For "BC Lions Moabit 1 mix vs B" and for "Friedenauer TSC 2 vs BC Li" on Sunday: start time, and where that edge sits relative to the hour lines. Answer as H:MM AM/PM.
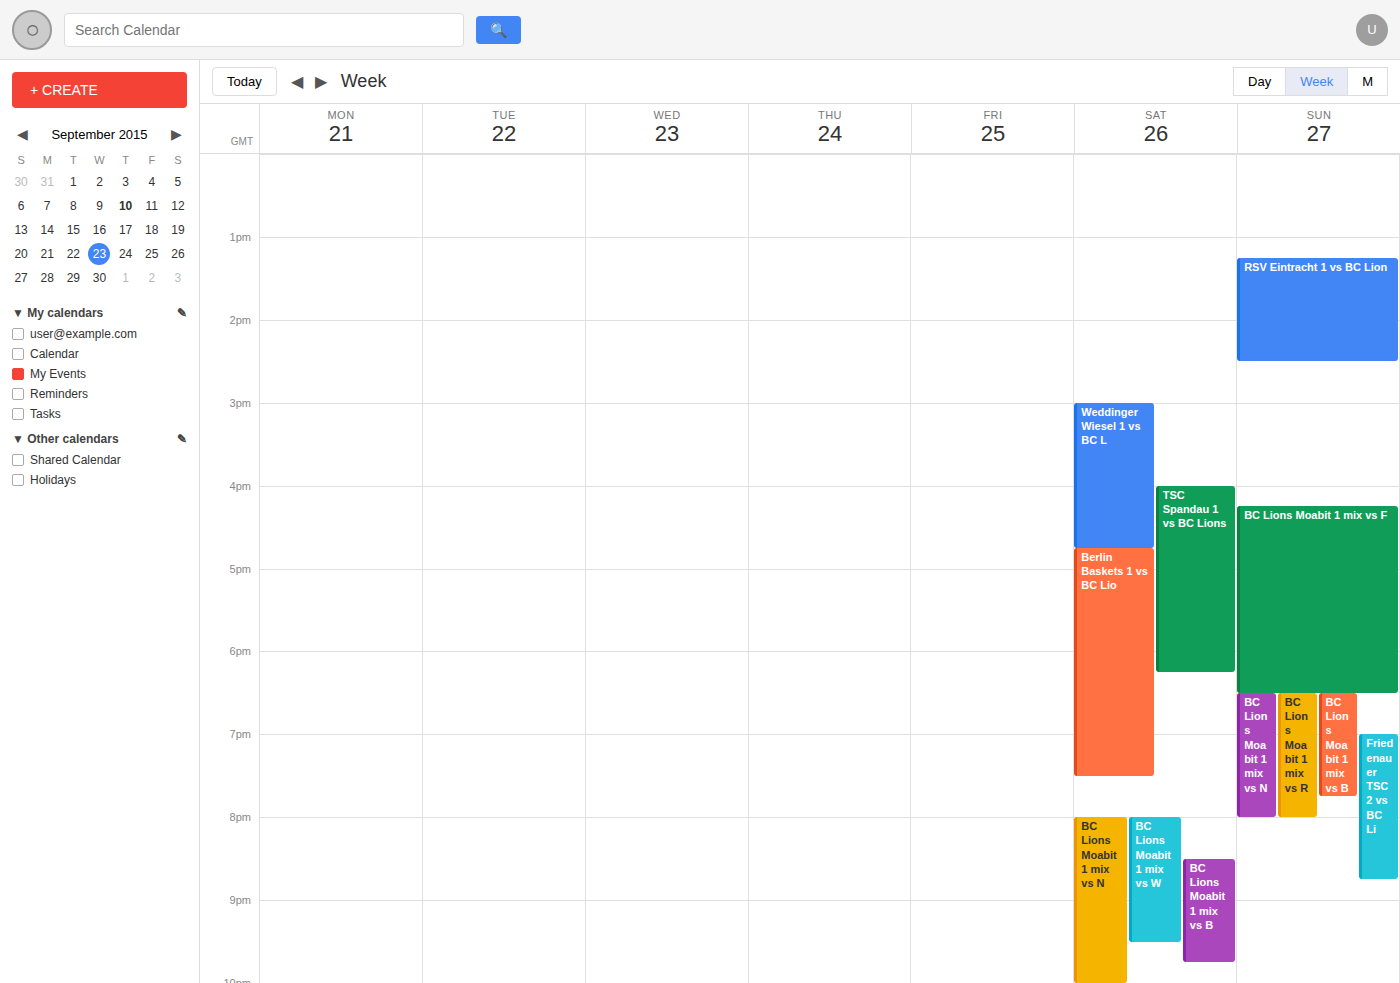
"BC Lions Moabit 1 mix vs B": 6:30 PM, halfway between the 6 PM and 7 PM lines. "Friedenauer TSC 2 vs BC Li": 7:00 PM, exactly on the 7 PM line.